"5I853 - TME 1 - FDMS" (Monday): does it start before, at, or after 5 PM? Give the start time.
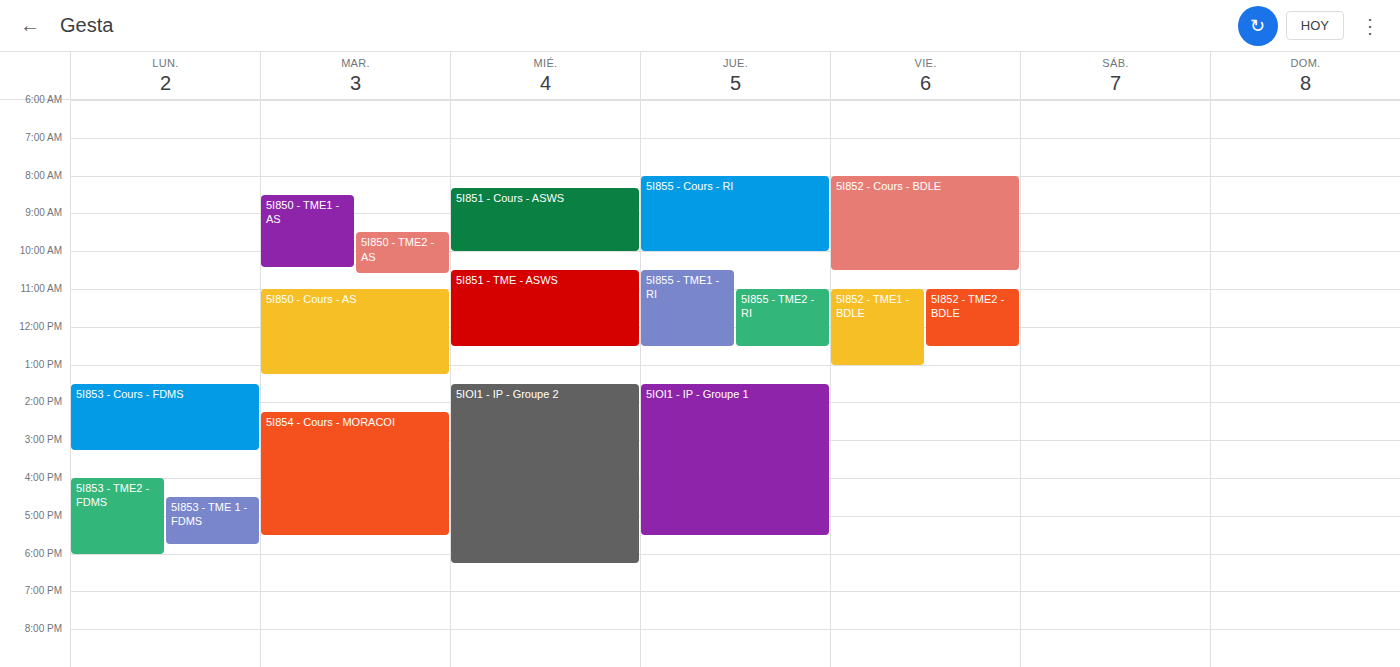
4:30 PM -- before 5 PM, 30 minutes above the 5 PM line.